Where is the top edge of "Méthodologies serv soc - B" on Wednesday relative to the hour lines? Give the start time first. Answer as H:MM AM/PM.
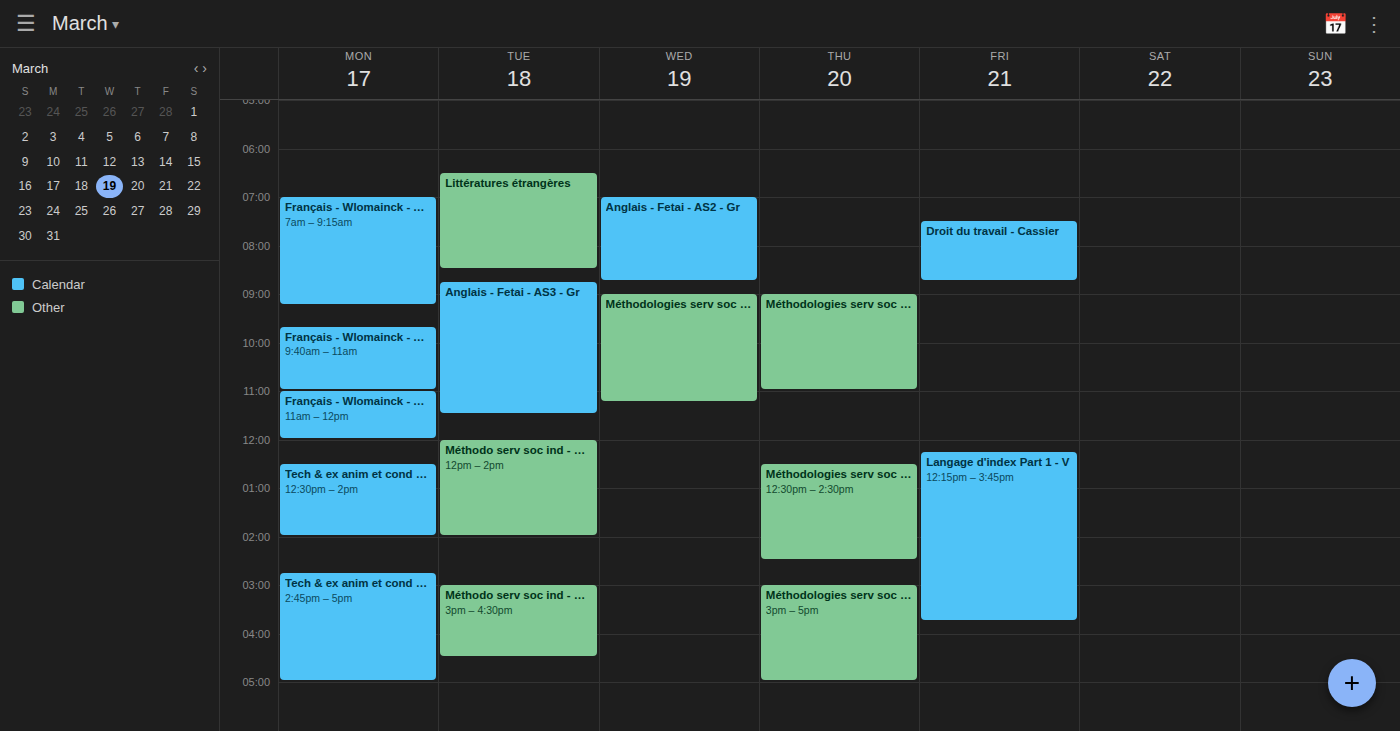
9:00 AM -- exactly on the 9 AM line.